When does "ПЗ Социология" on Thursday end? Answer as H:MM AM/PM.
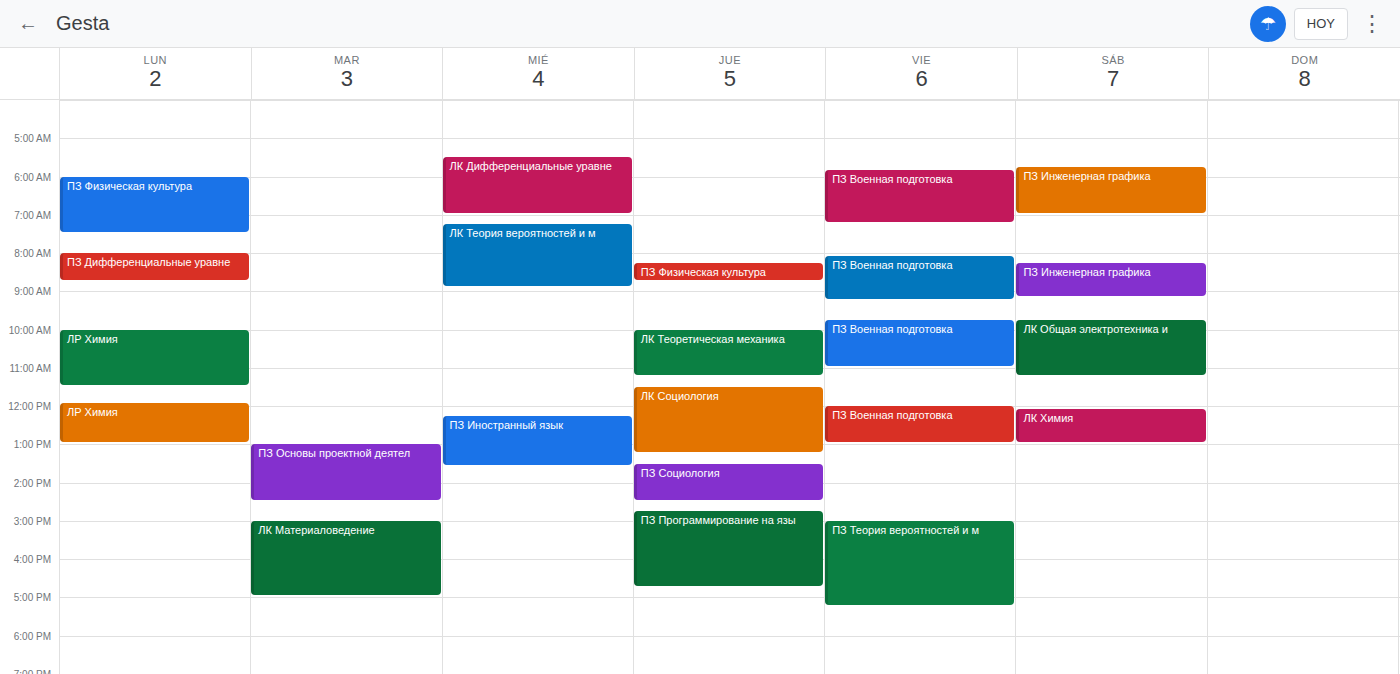
2:30 PM